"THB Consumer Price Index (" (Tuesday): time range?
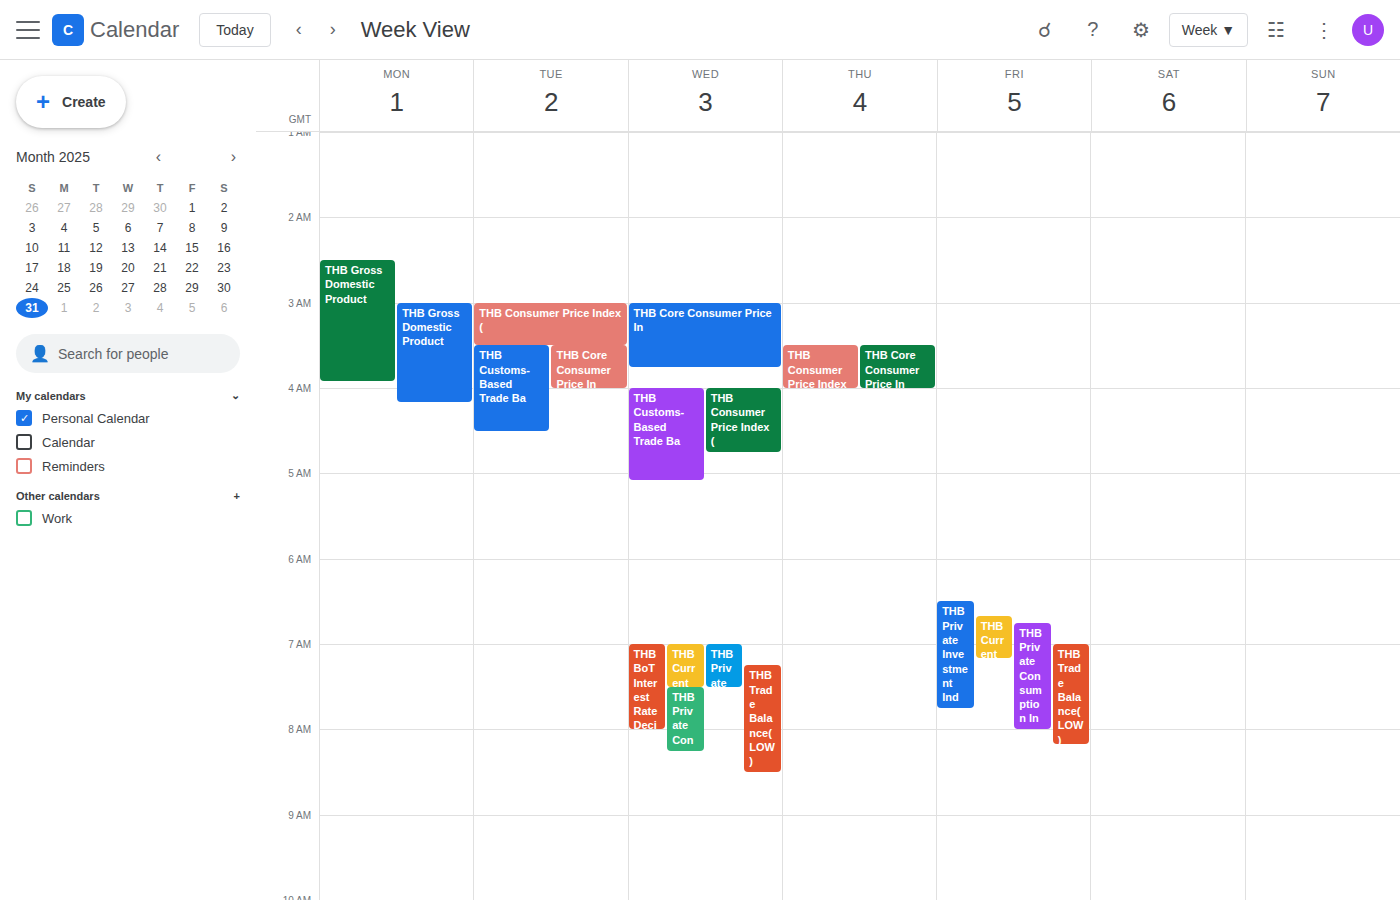
3:00 AM to 3:30 AM